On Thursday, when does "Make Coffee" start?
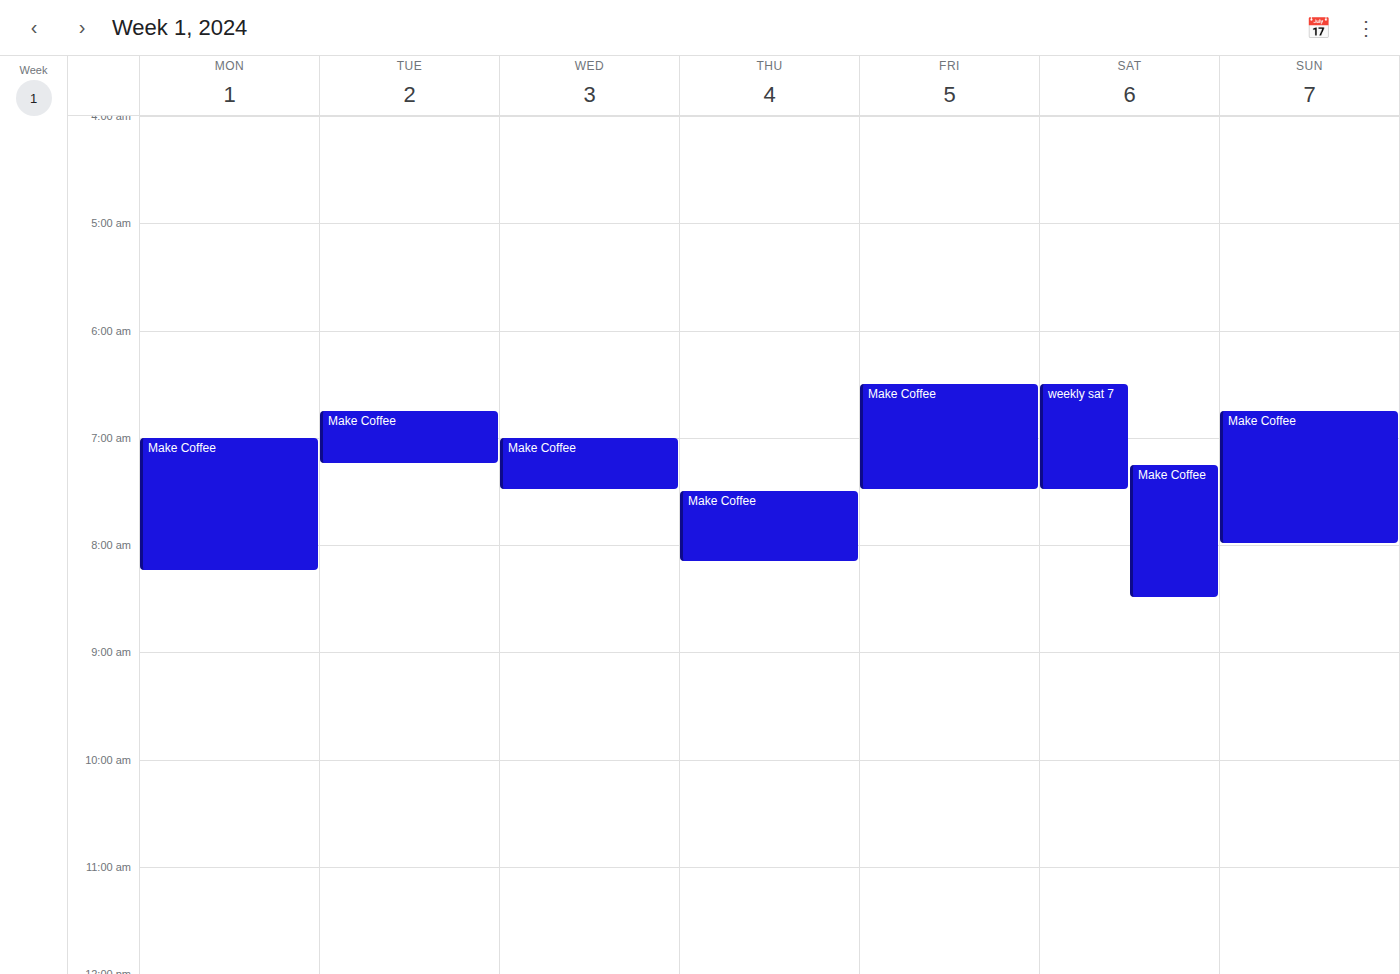
7:30 AM